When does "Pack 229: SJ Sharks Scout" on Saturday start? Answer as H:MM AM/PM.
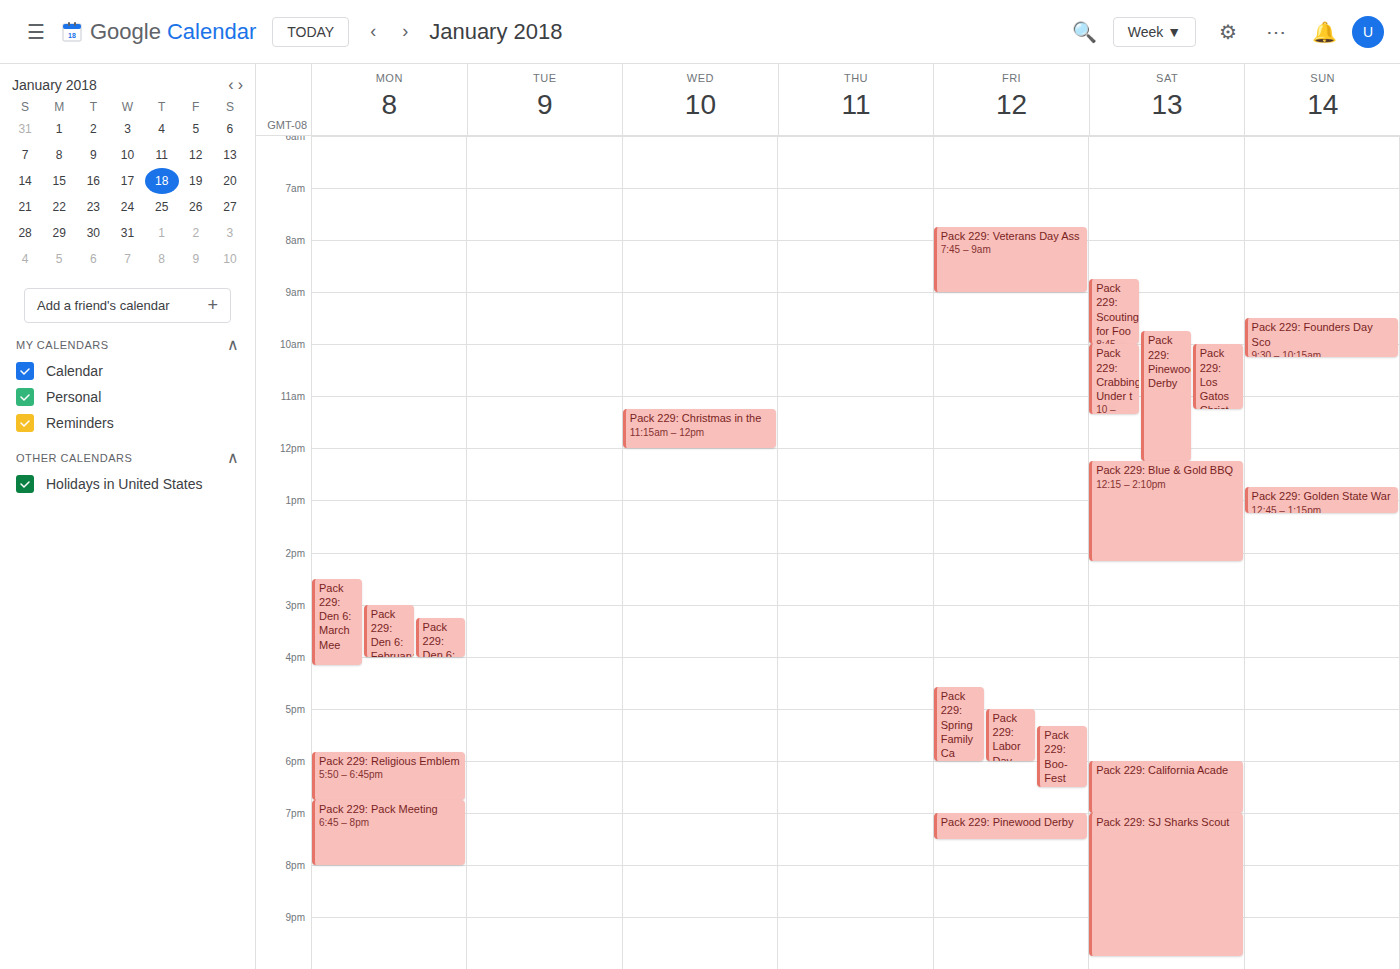
7:00 PM